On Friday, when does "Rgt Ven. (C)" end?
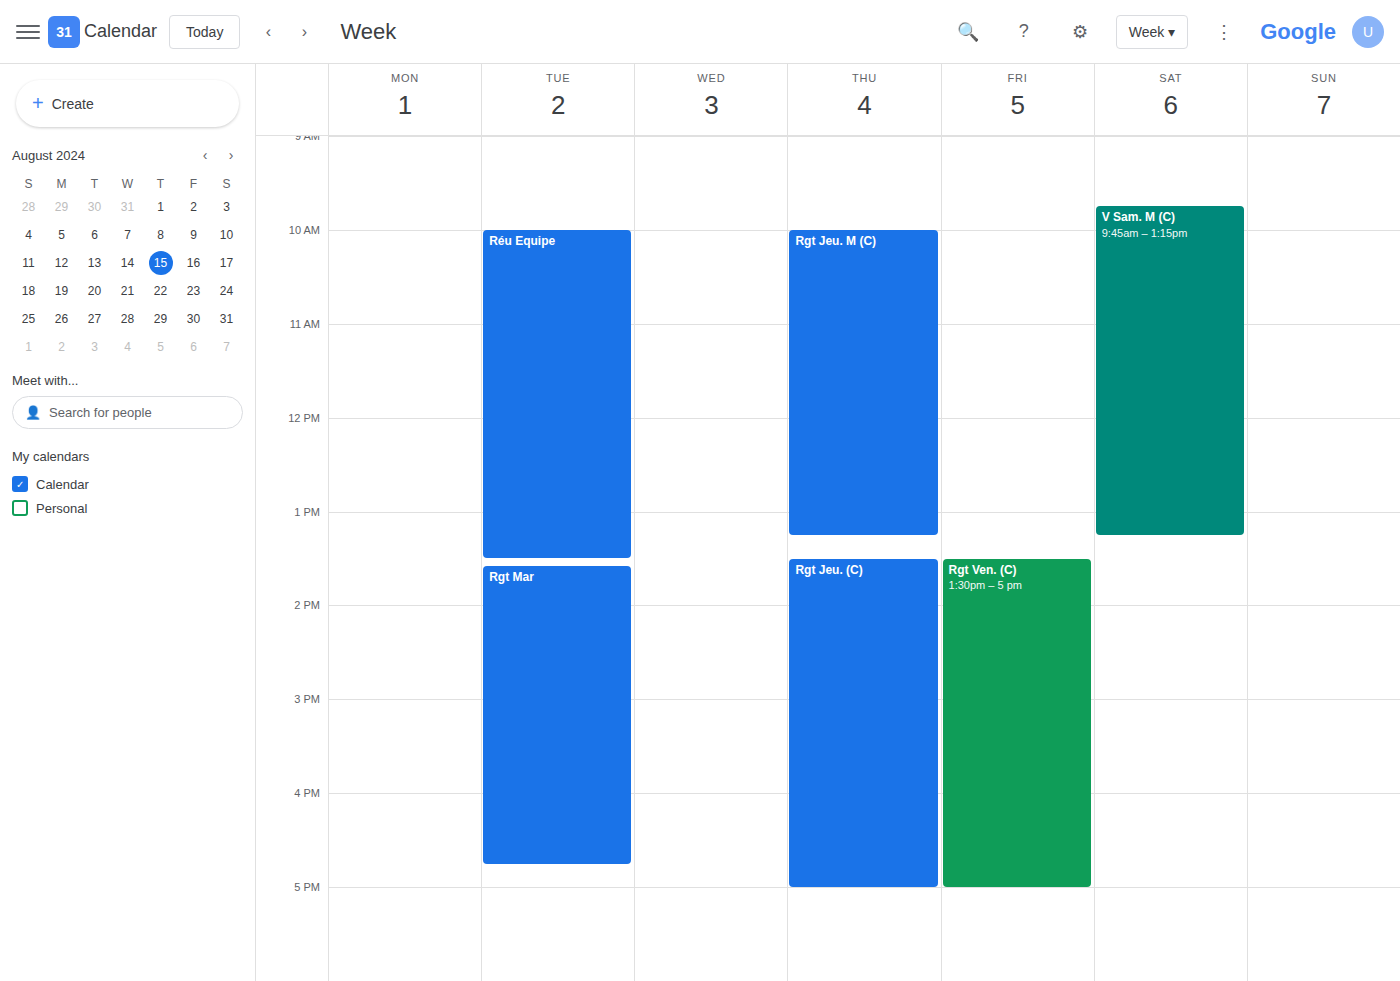
17:00